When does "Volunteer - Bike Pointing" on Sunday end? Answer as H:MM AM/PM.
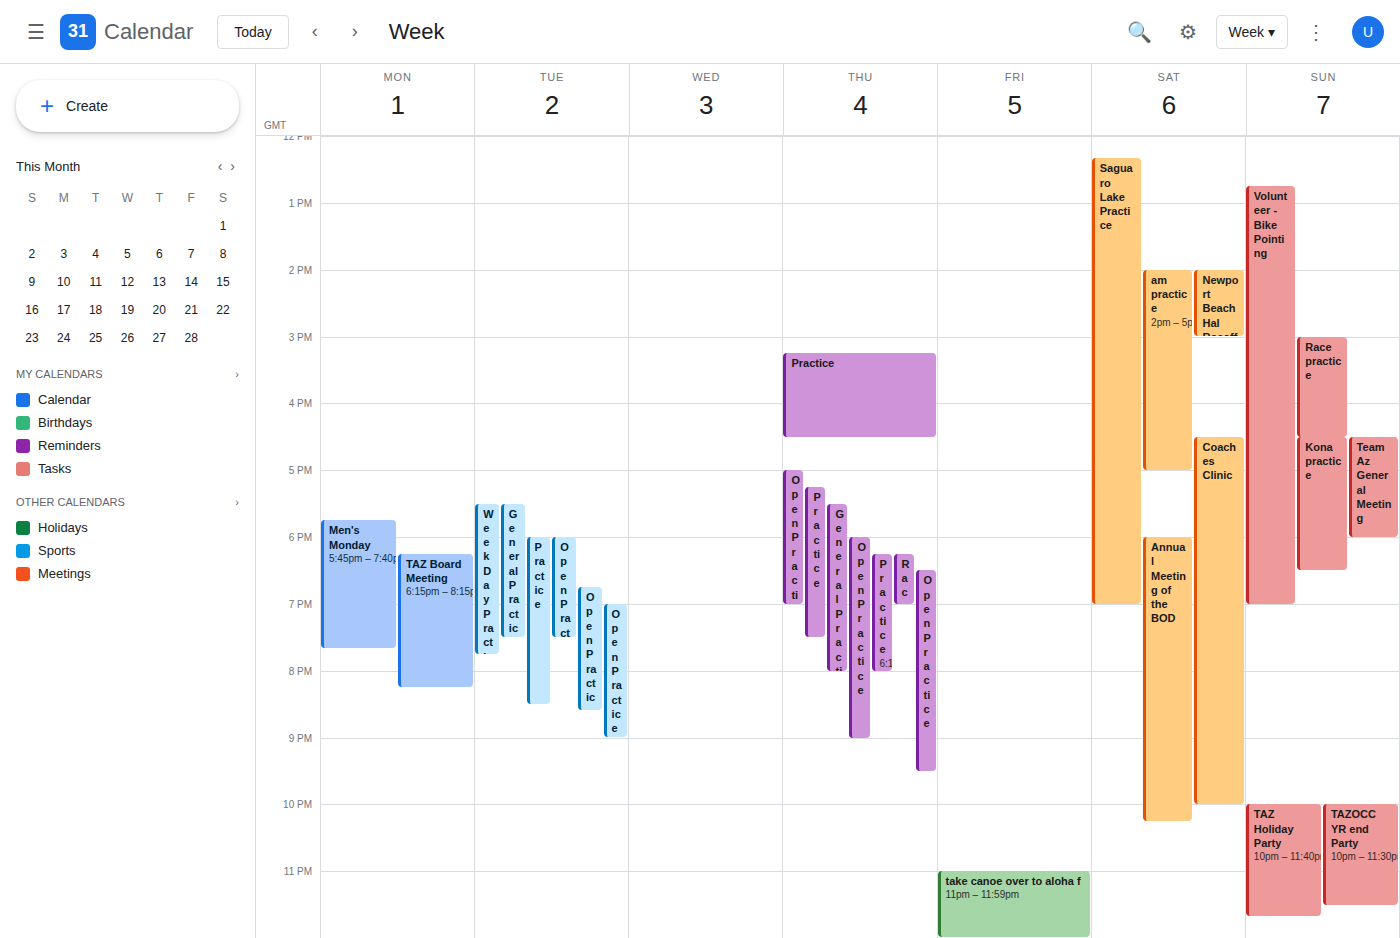
7:00 PM